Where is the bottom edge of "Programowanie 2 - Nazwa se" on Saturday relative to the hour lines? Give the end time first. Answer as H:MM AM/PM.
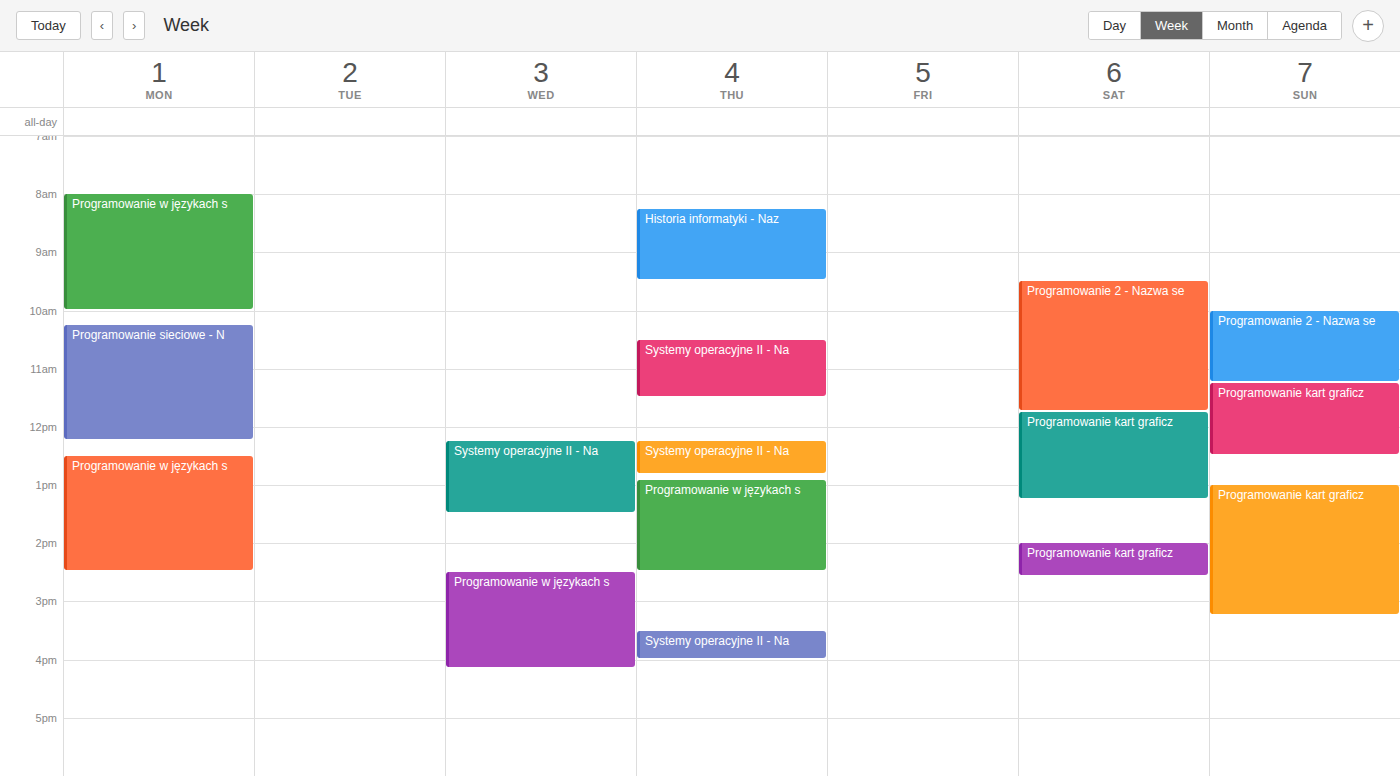
11:45 AM -- neither: three quarters of the way from the 11 AM line to the 12 PM line.